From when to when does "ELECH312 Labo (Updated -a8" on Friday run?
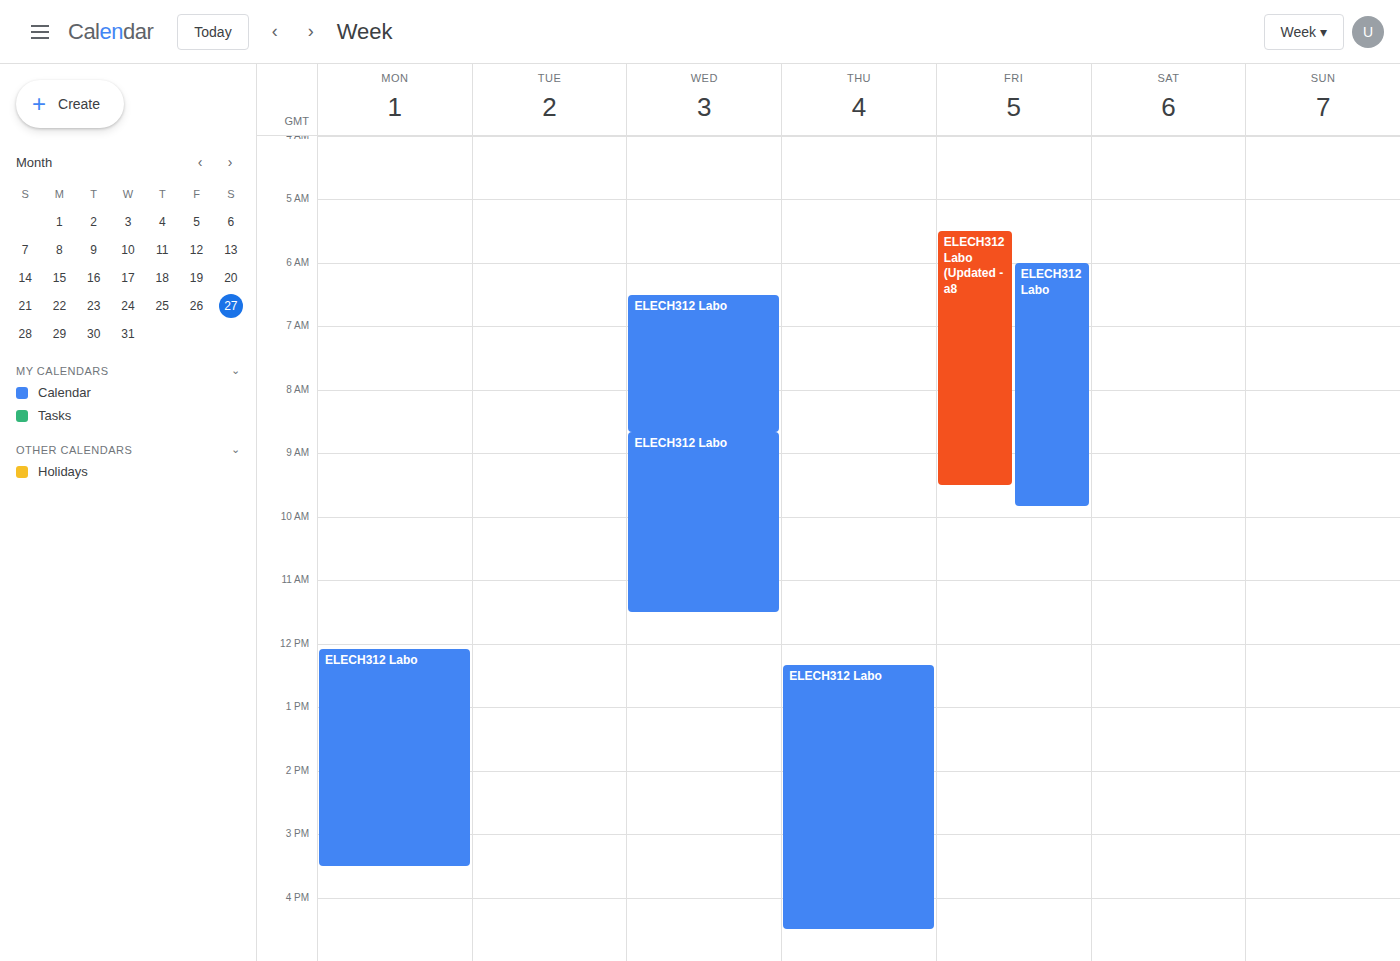
5:30 AM to 9:30 AM